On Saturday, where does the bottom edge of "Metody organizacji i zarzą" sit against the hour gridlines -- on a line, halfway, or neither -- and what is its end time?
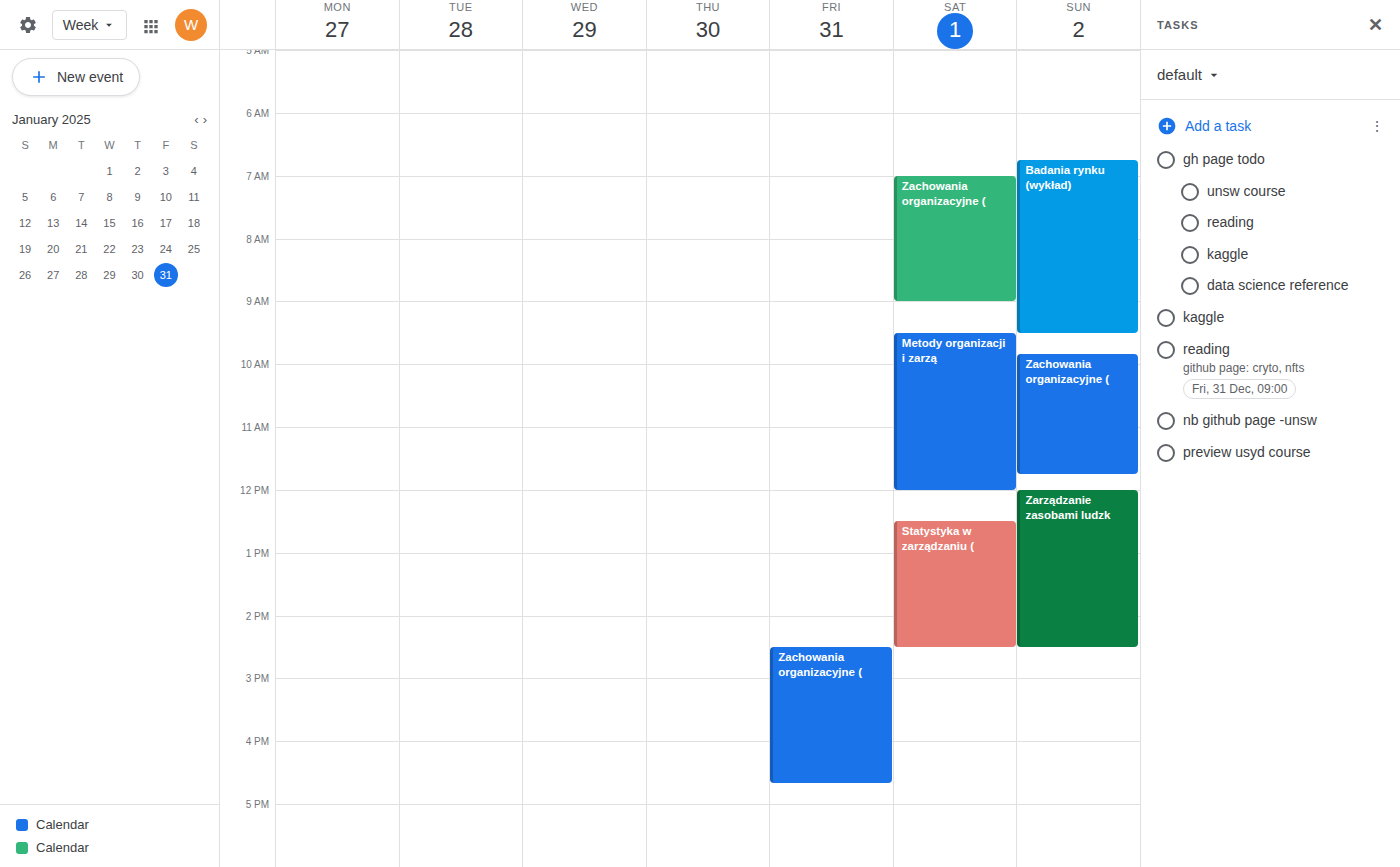
12:00 PM -- exactly on the 12 PM line.